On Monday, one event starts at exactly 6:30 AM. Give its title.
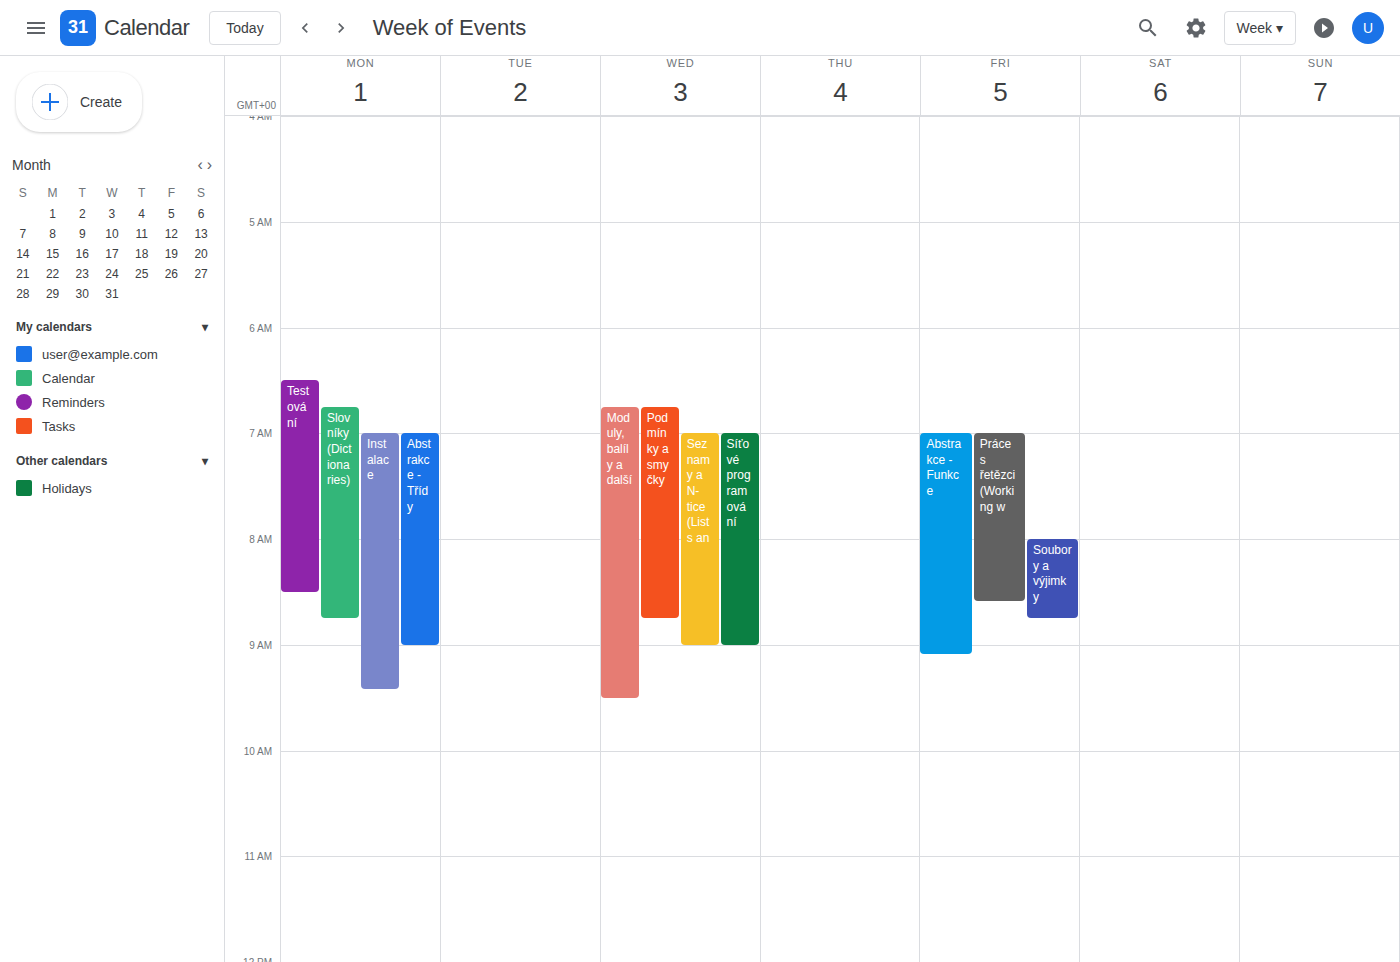
"Testování"